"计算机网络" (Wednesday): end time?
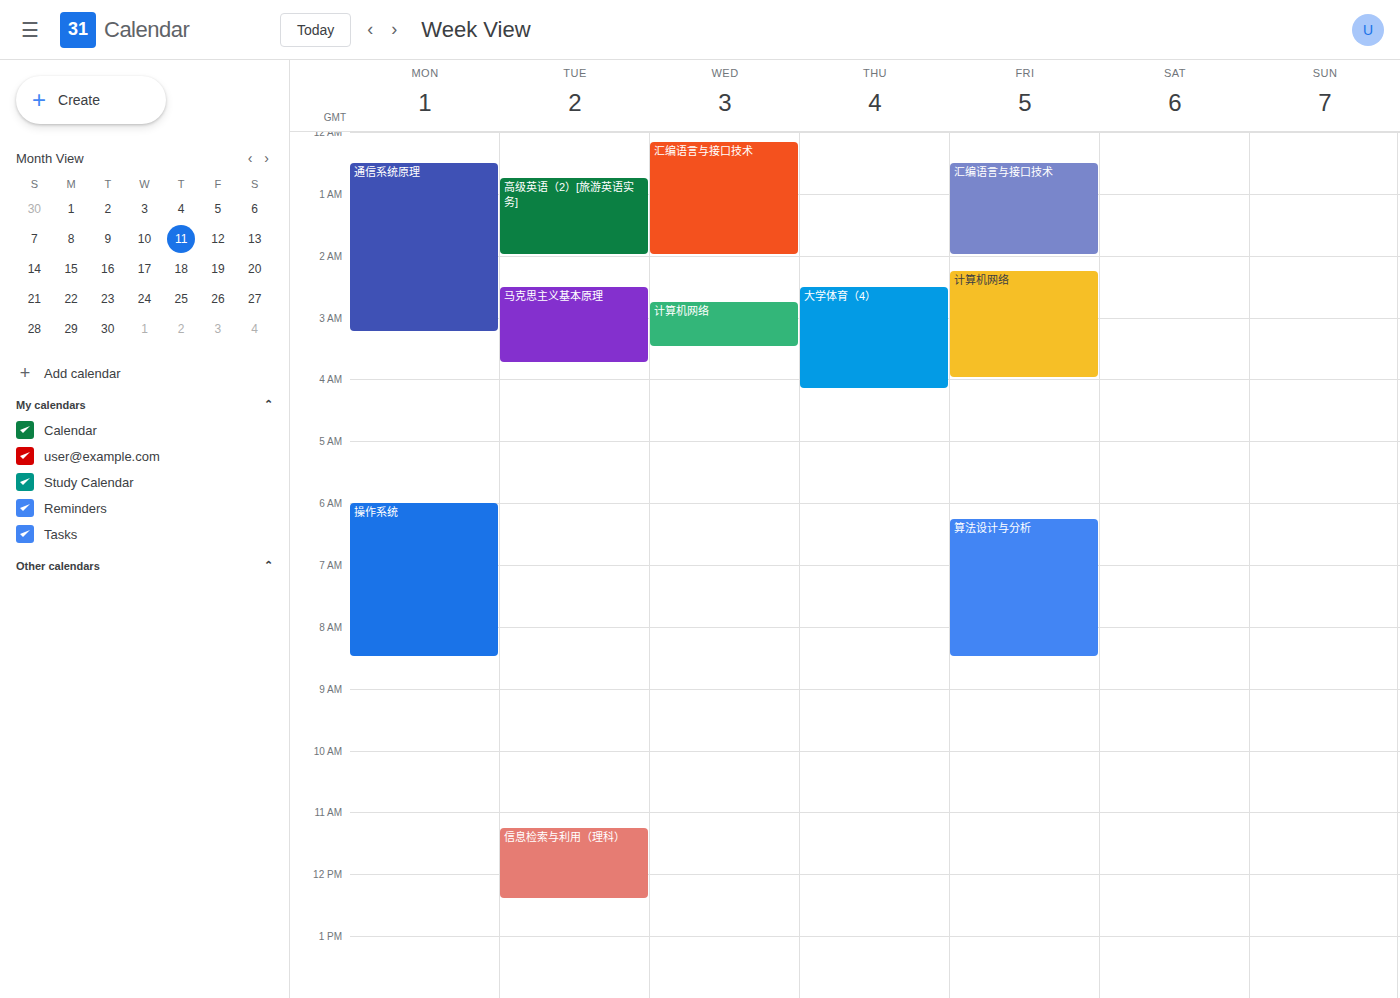
3:30 AM